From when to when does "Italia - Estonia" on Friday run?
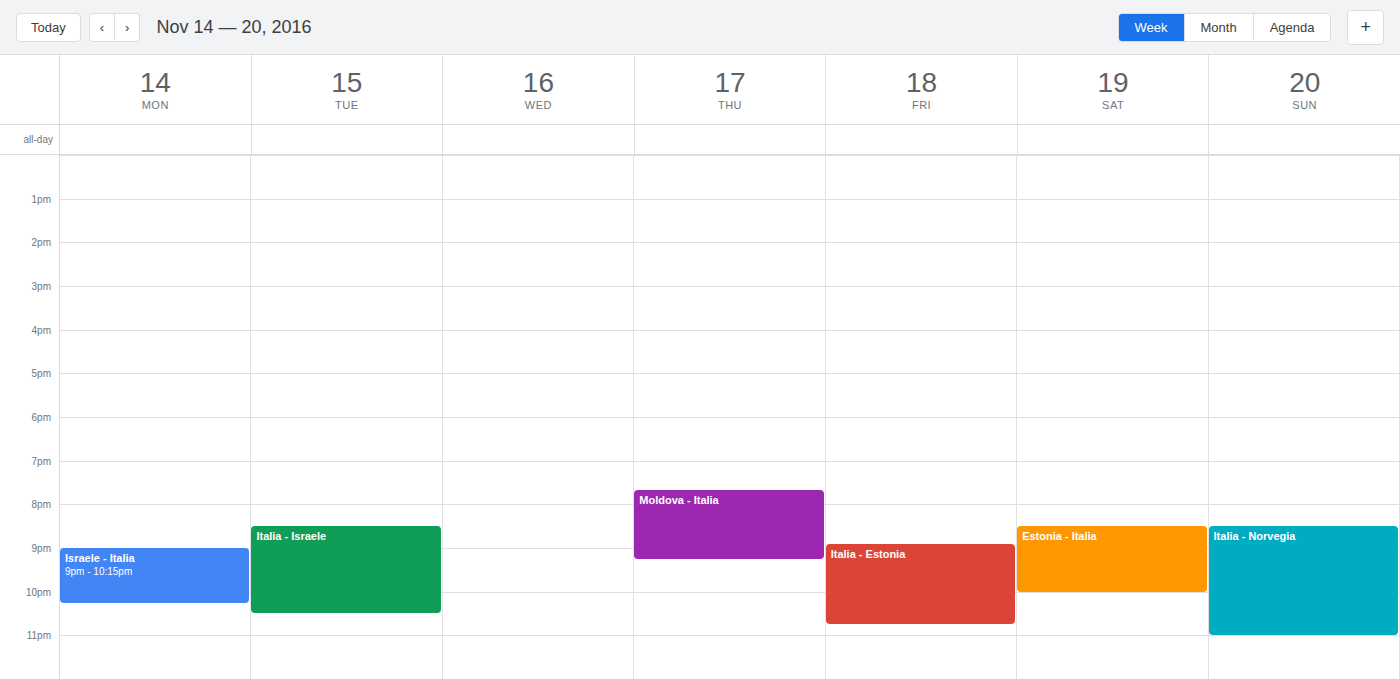
8:55 PM to 10:45 PM